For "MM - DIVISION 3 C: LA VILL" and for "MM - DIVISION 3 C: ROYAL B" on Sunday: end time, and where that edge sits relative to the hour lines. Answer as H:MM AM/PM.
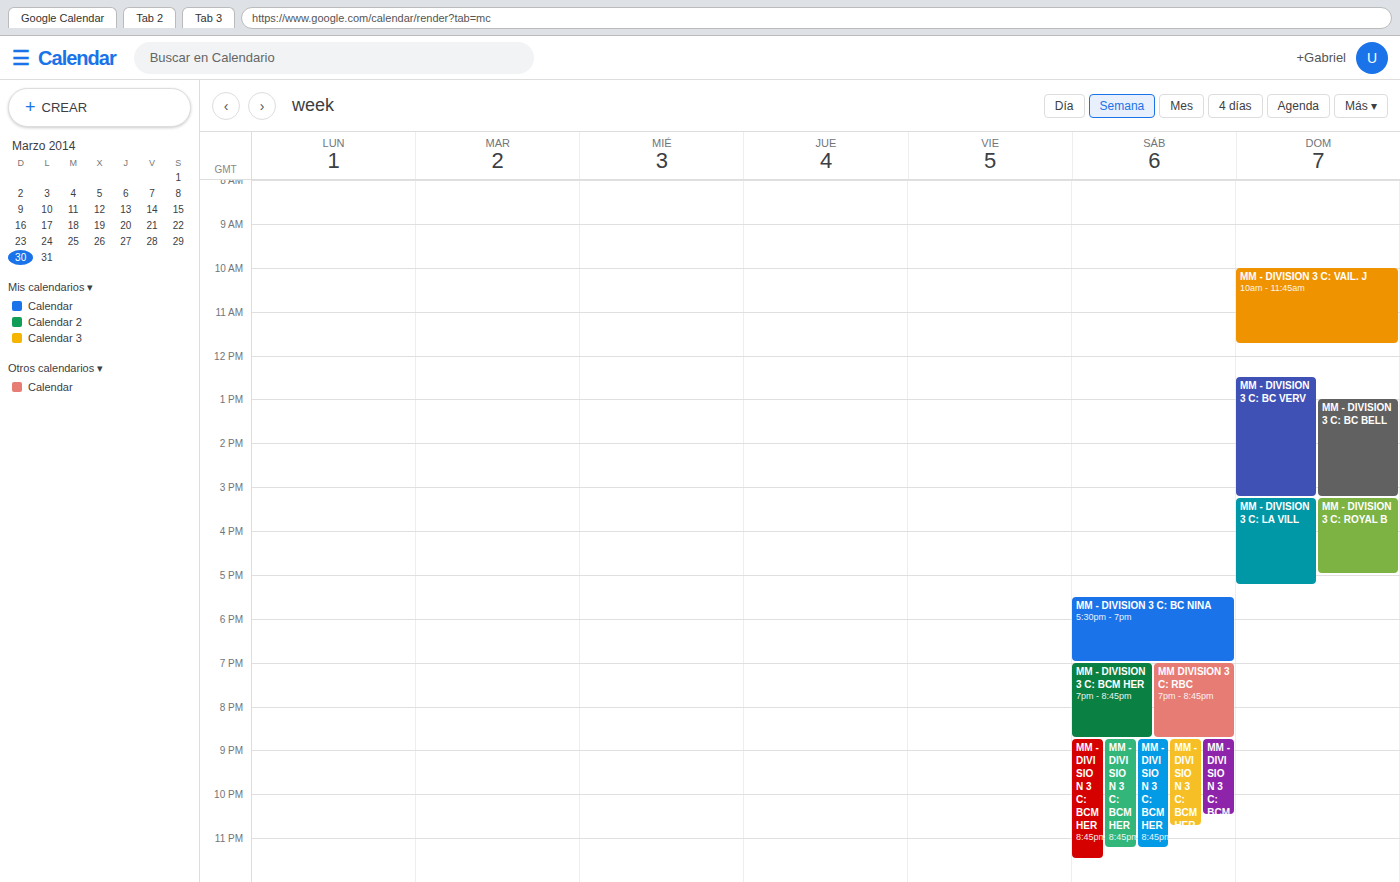
"MM - DIVISION 3 C: LA VILL": 5:15 PM, neither: a quarter of the way from the 5 PM line to the 6 PM line. "MM - DIVISION 3 C: ROYAL B": 5:00 PM, exactly on the 5 PM line.